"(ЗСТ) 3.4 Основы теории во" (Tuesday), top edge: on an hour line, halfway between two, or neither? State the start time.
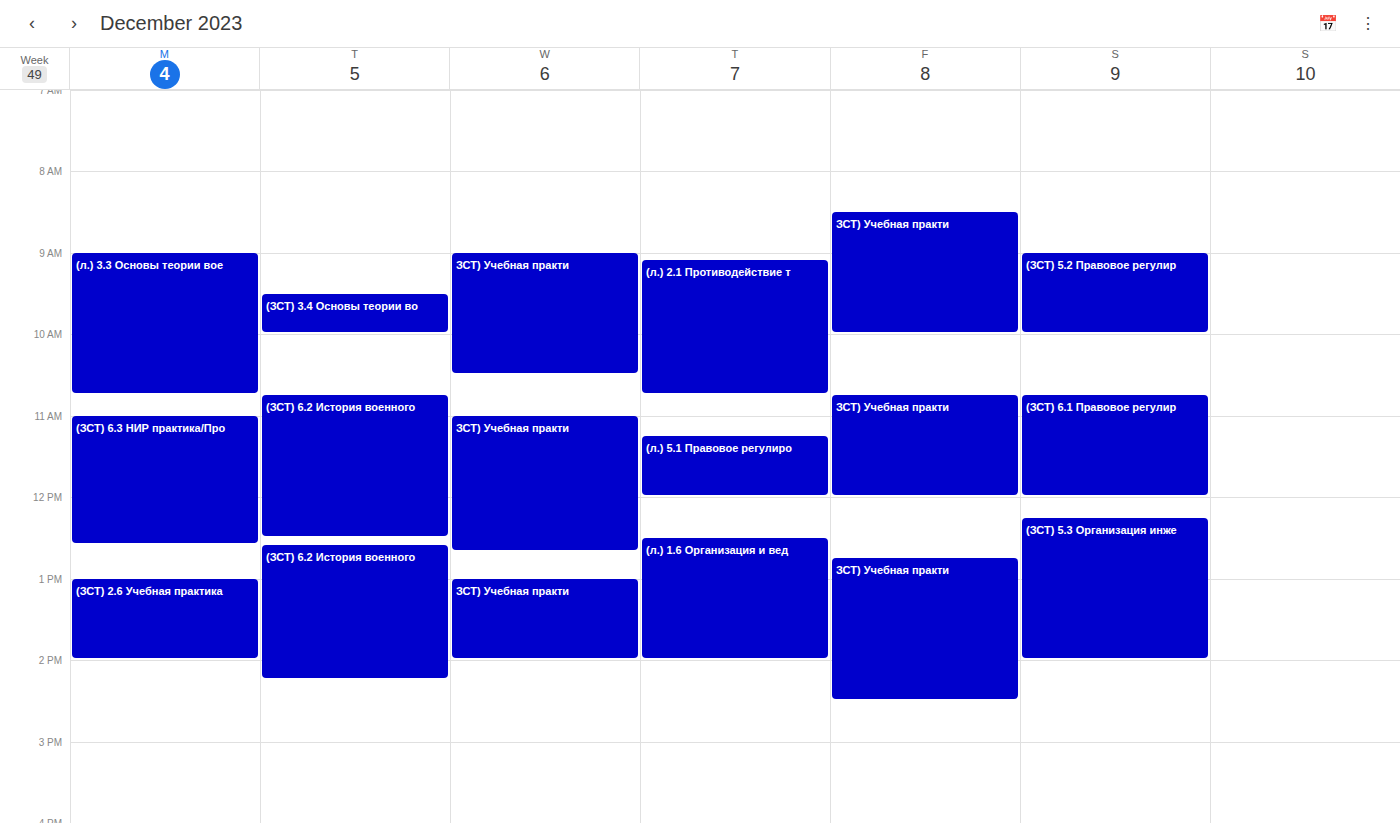
09:30 -- halfway between the 09:00 and 10:00 lines.